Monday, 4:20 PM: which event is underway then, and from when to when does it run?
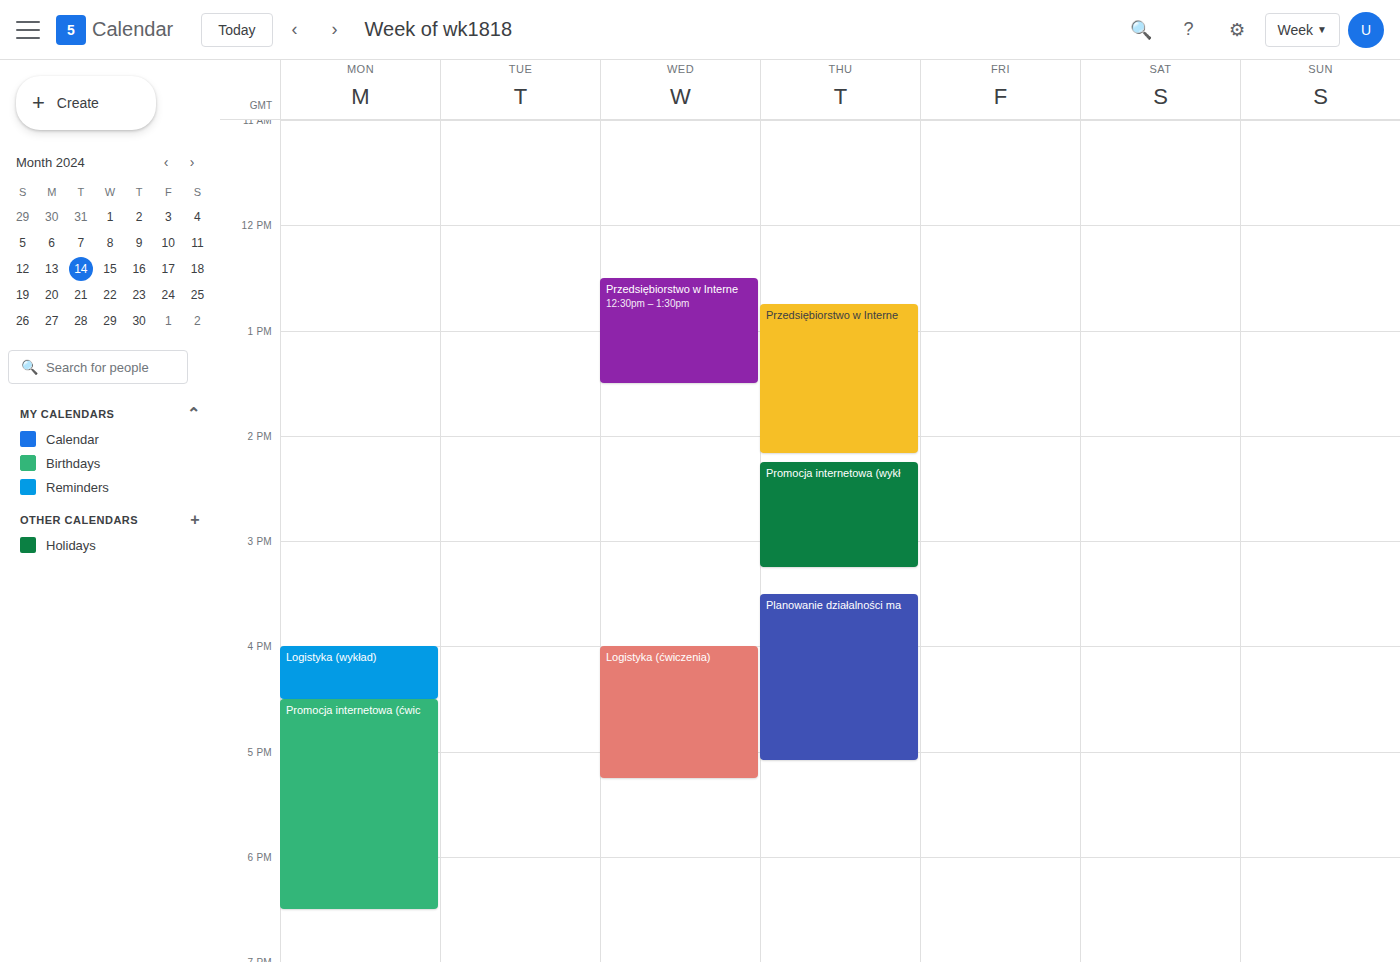
"Logistyka (wykład)", 4:00 PM to 4:30 PM